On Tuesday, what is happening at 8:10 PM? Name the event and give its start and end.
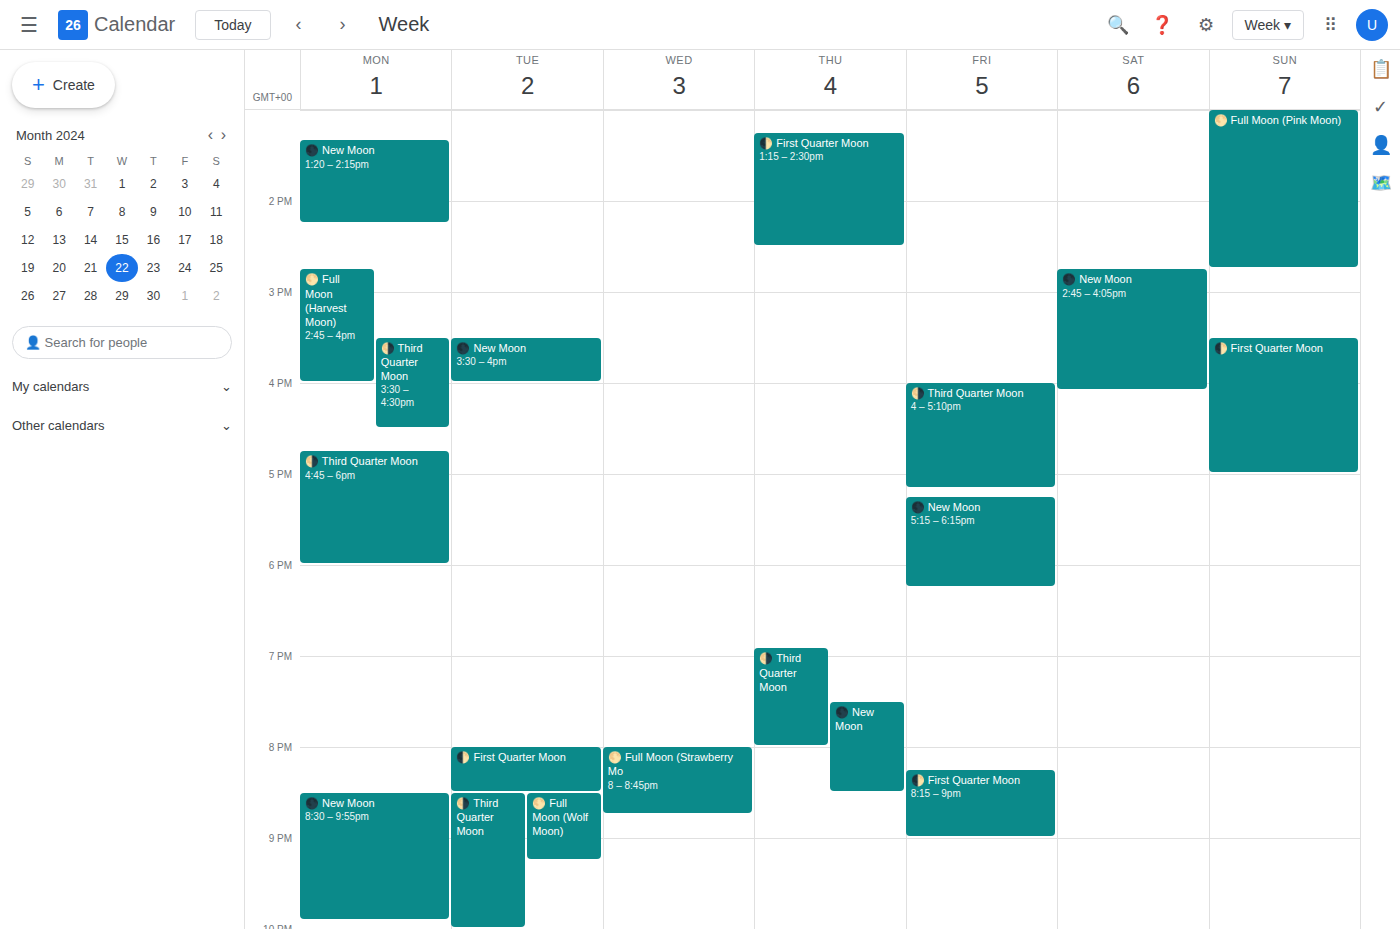
"🌓 First Quarter Moon", 8:00 PM to 8:30 PM